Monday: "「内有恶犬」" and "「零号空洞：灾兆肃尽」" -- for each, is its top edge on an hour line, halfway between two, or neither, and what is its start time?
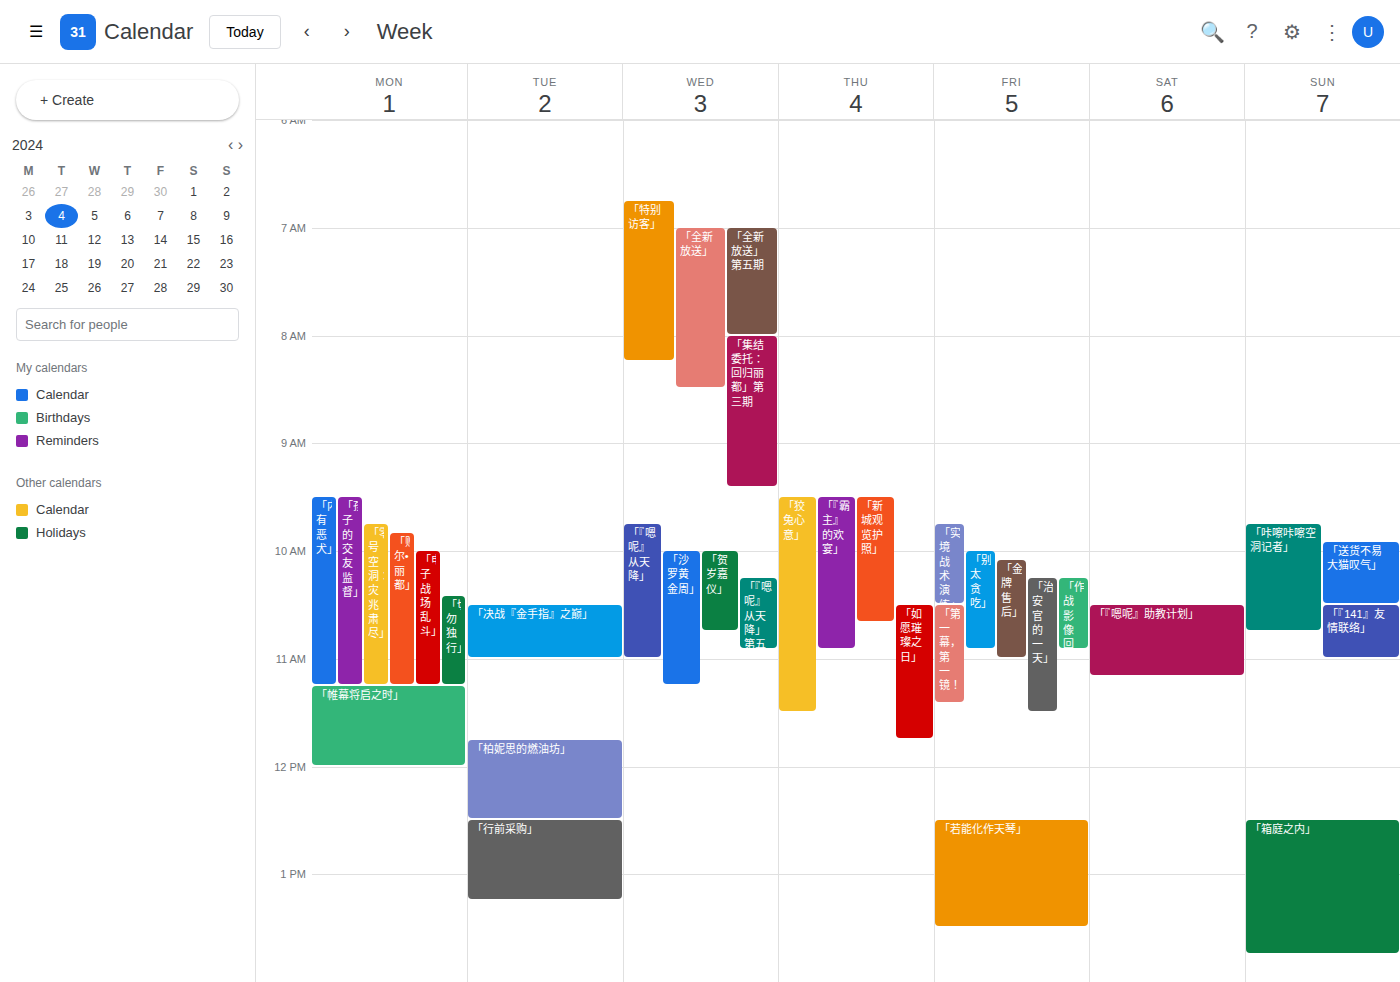
"「内有恶犬」": 9:30 AM, halfway between the 9 AM and 10 AM lines. "「零号空洞：灾兆肃尽」": 9:45 AM, neither: three quarters of the way from the 9 AM line to the 10 AM line.